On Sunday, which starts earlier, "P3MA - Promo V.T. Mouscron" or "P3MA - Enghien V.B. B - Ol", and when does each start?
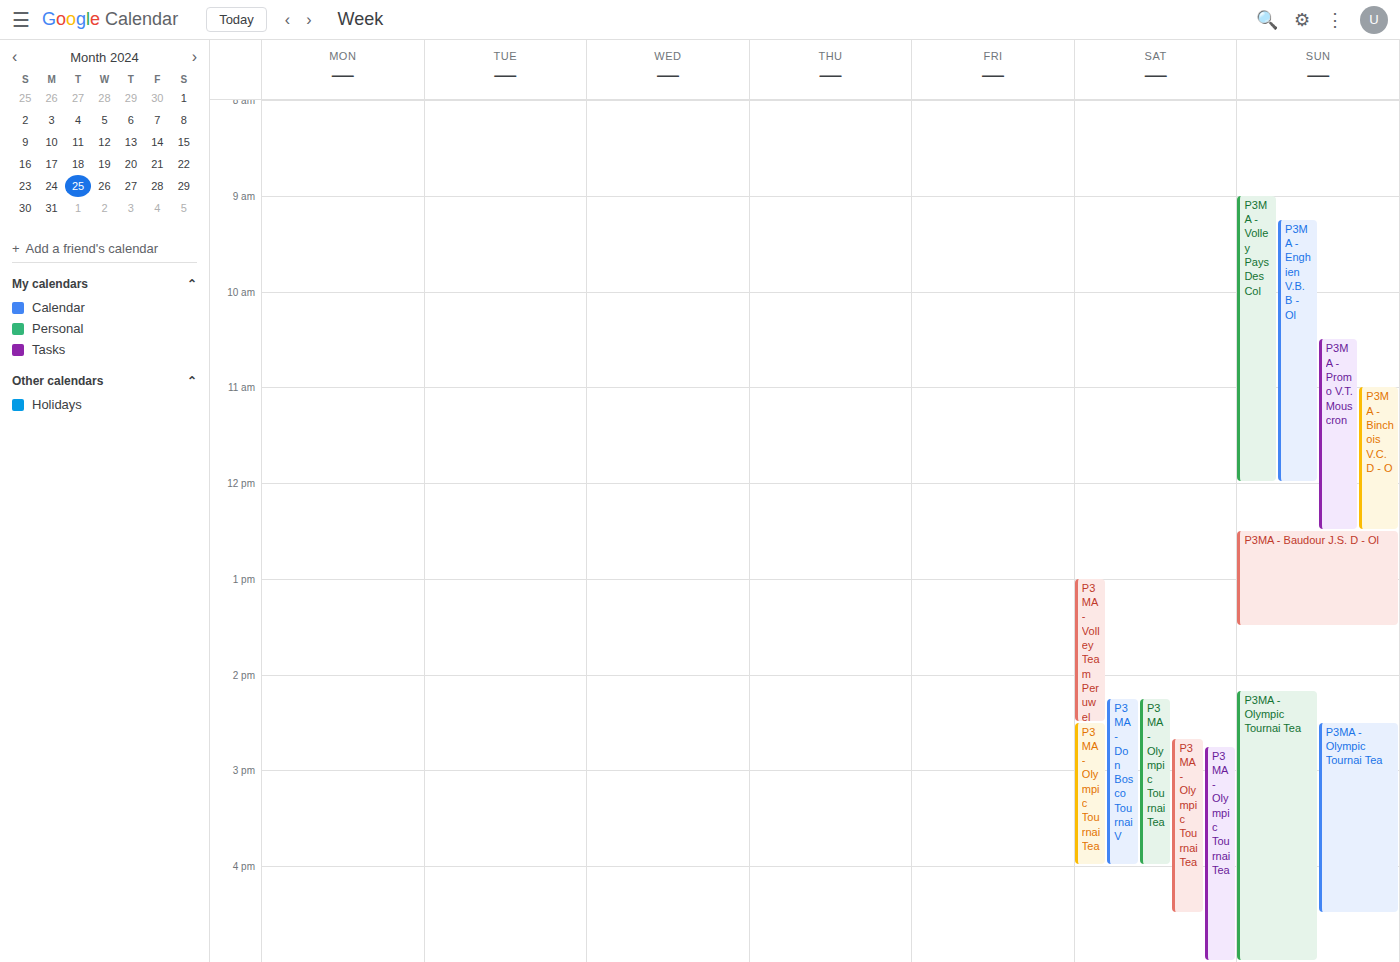
"P3MA - Enghien V.B. B - Ol" 9:15 AM; "P3MA - Promo V.T. Mouscron" 10:30 AM.